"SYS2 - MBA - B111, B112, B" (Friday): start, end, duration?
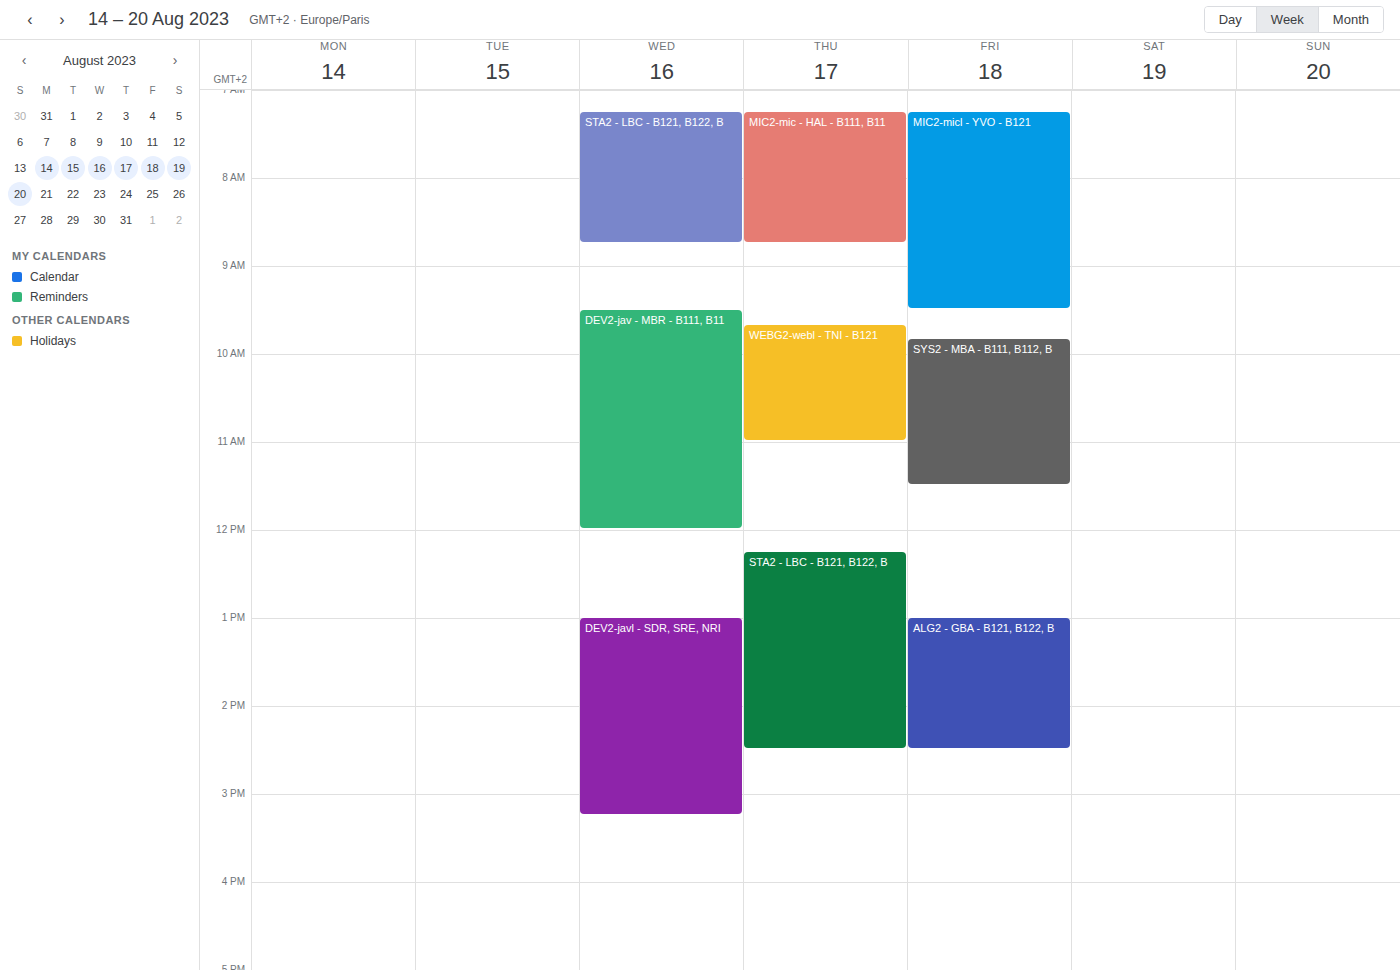
9:50 AM to 11:30 AM, 1 hour 40 minutes